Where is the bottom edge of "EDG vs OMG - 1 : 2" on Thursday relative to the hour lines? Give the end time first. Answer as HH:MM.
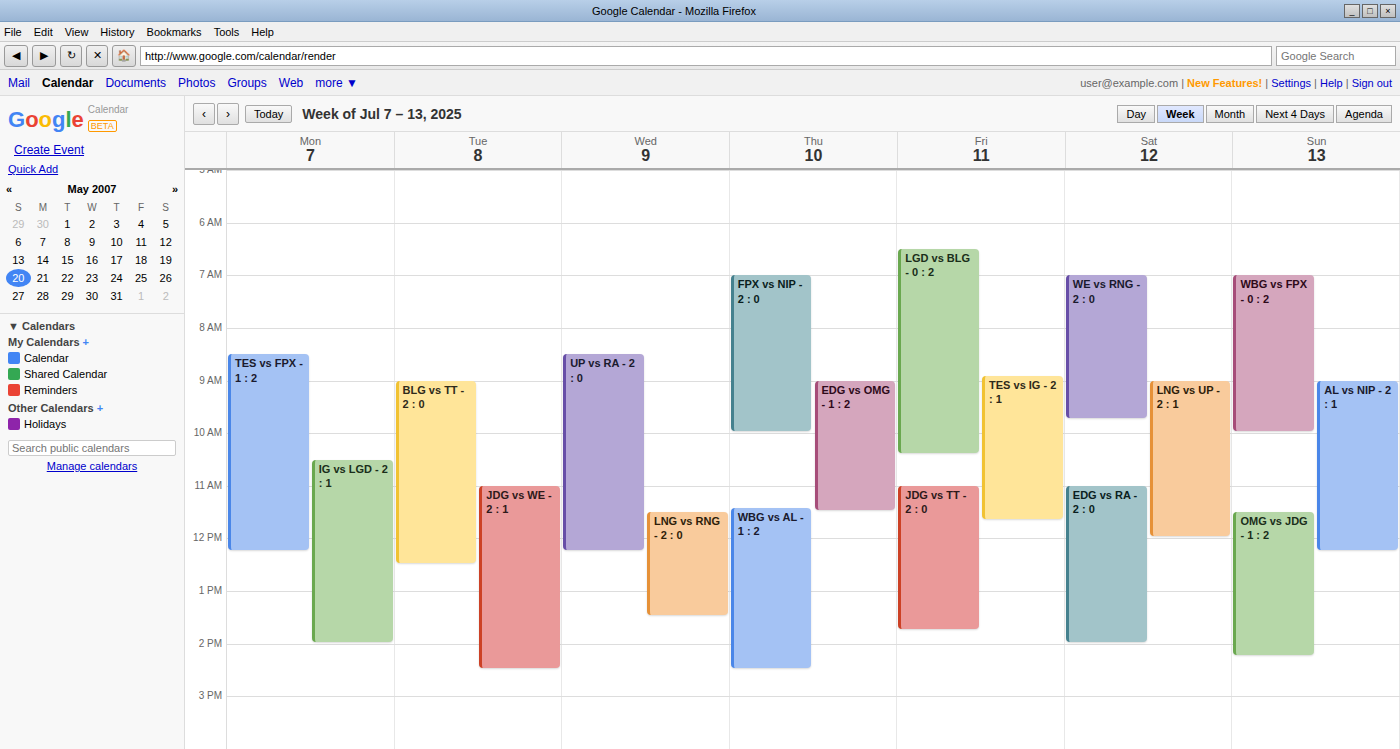
11:30 -- halfway between the 11:00 and 12:00 lines.